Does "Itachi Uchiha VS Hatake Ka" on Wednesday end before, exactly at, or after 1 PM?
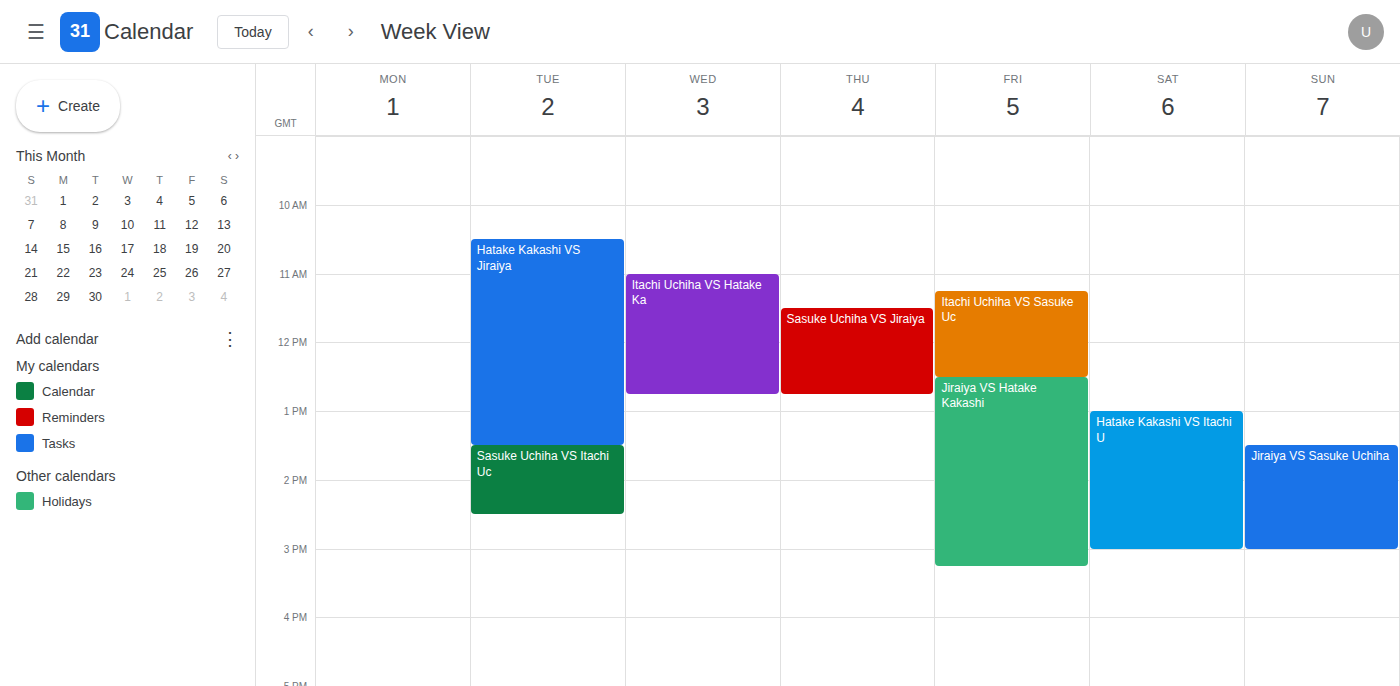
12:45 PM -- before 1 PM, 15 minutes above the 1 PM line.